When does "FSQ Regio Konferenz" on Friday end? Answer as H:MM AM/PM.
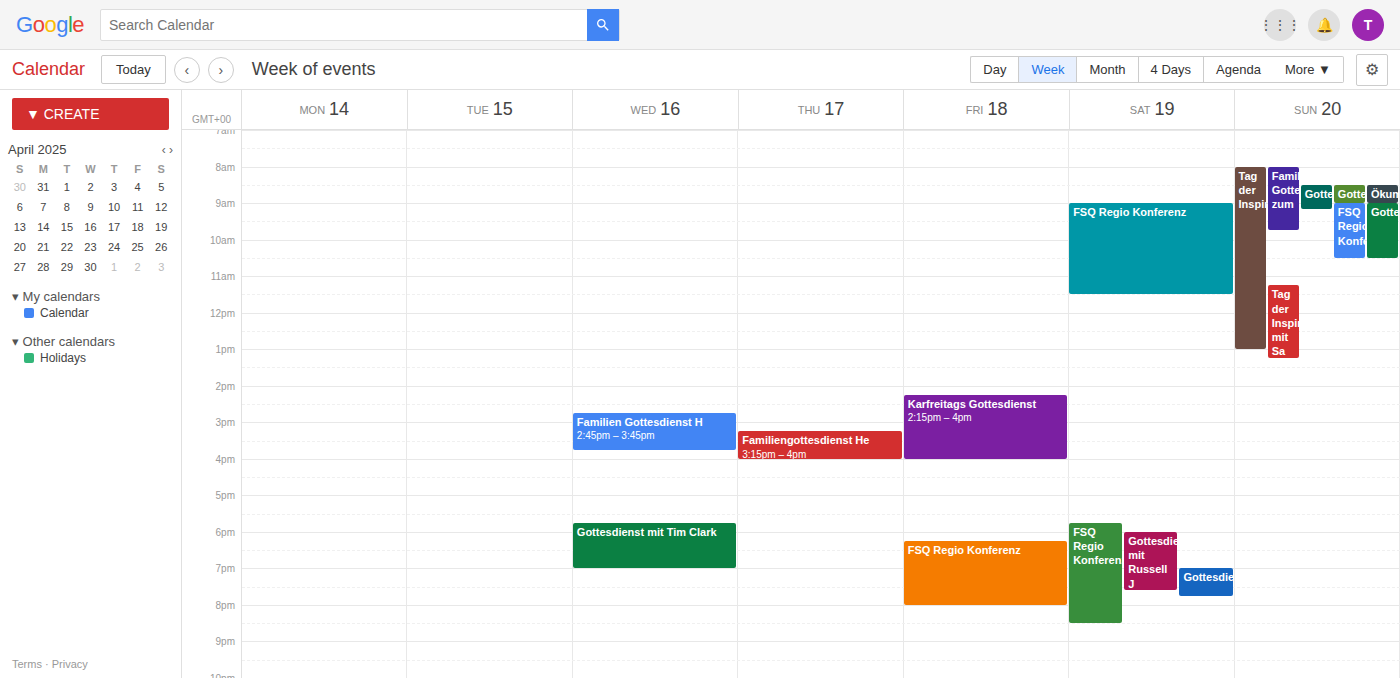
8:00 PM